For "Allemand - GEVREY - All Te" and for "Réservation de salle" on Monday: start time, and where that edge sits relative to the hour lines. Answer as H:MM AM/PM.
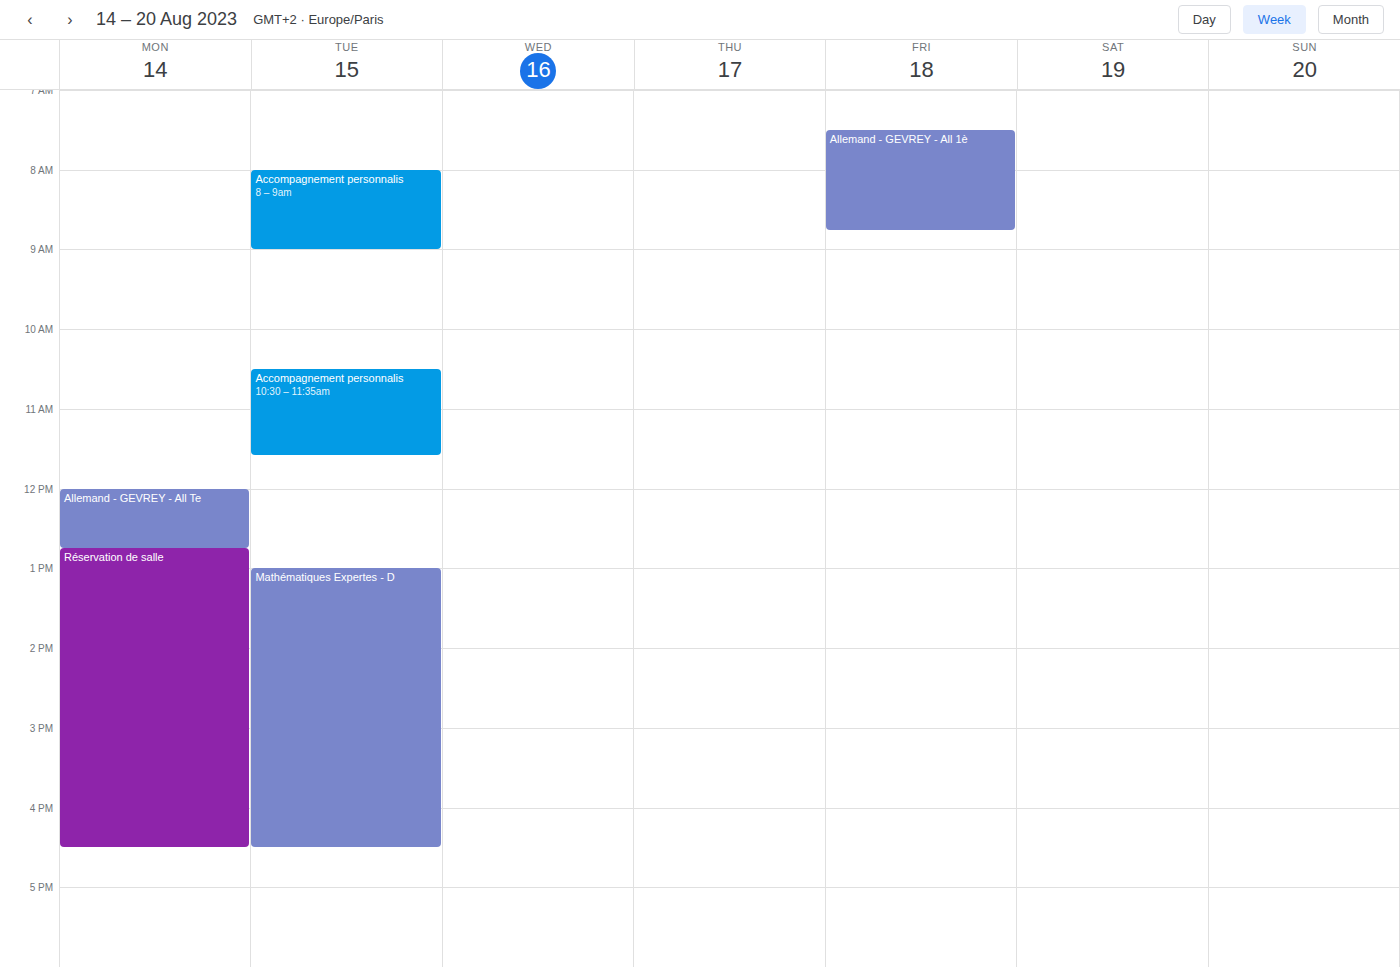
"Allemand - GEVREY - All Te": 12:00 PM, exactly on the 12 PM line. "Réservation de salle": 12:45 PM, neither: three quarters of the way from the 12 PM line to the 1 PM line.